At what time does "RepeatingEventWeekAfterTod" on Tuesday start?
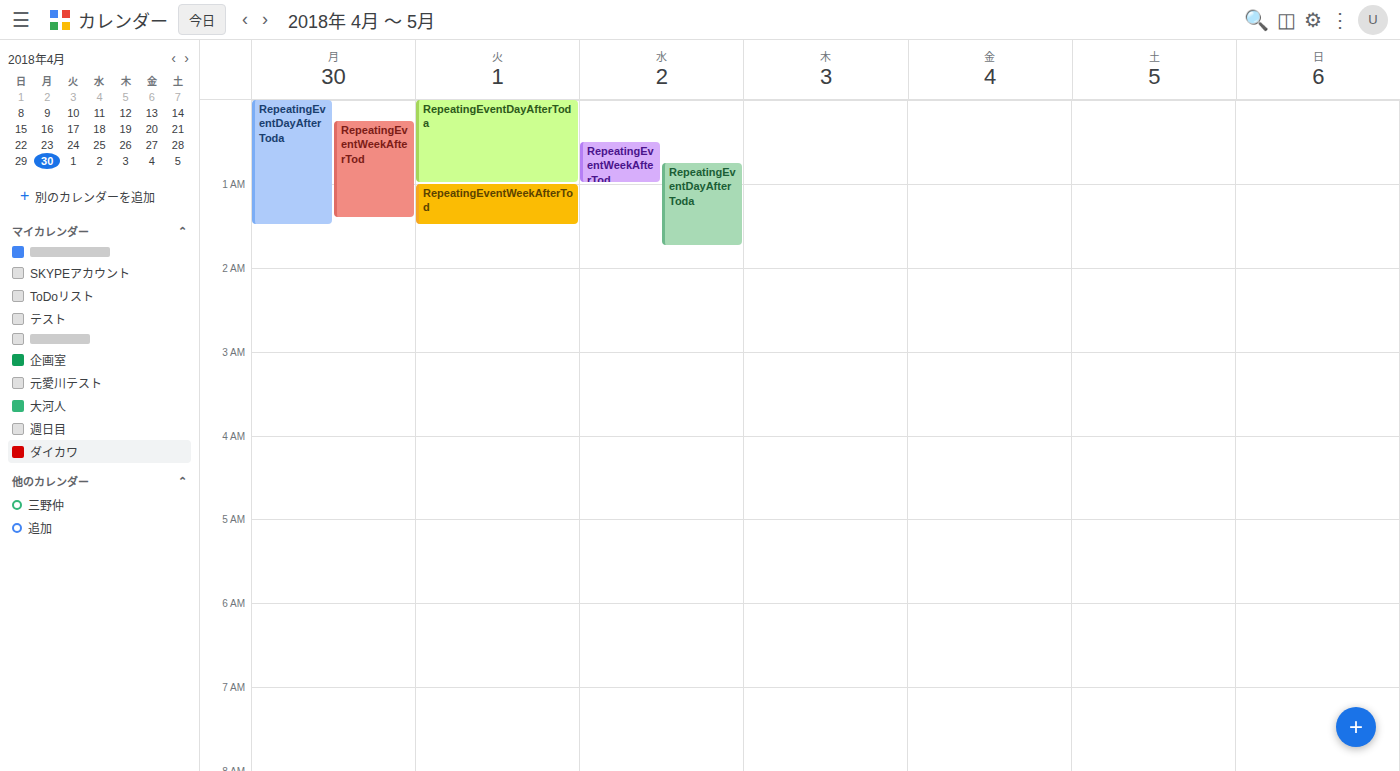
01:00